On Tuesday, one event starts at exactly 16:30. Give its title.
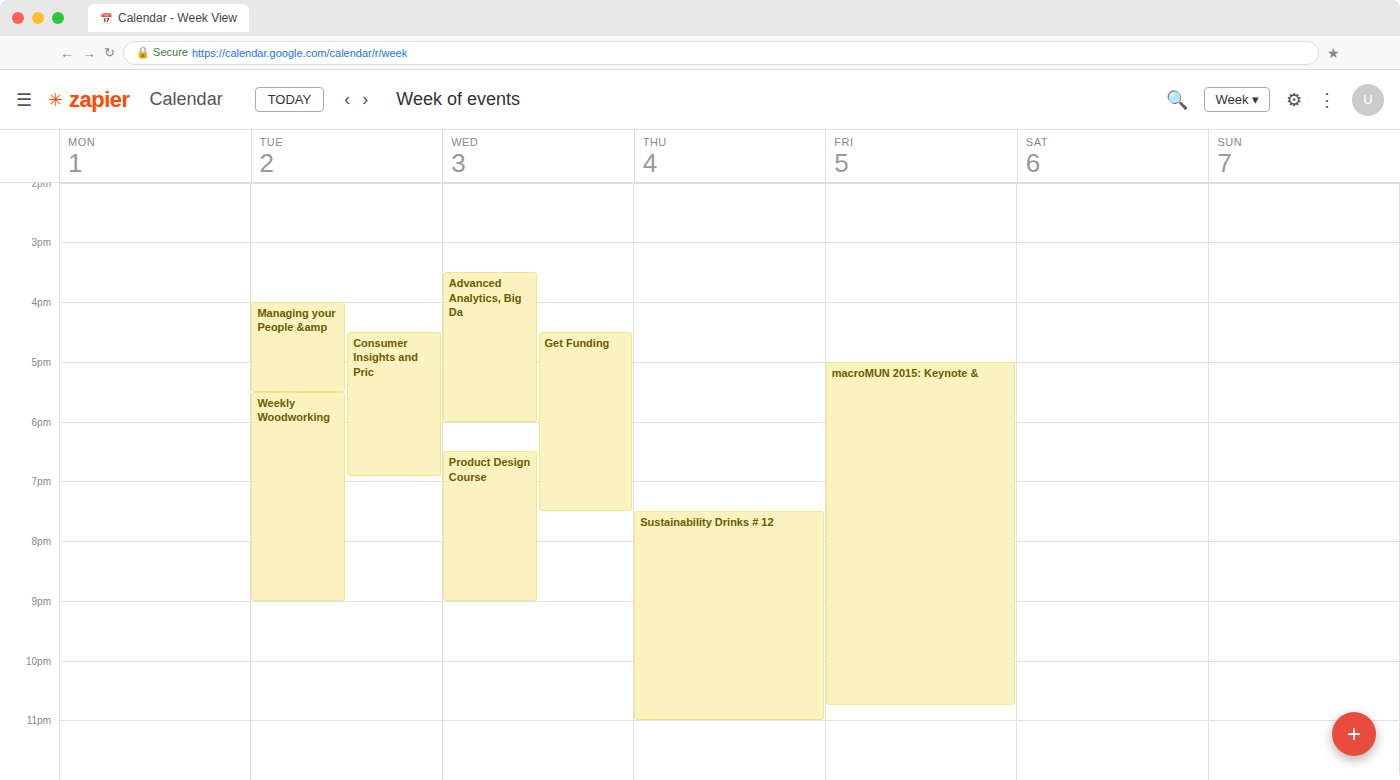
"Consumer Insights and Pric"